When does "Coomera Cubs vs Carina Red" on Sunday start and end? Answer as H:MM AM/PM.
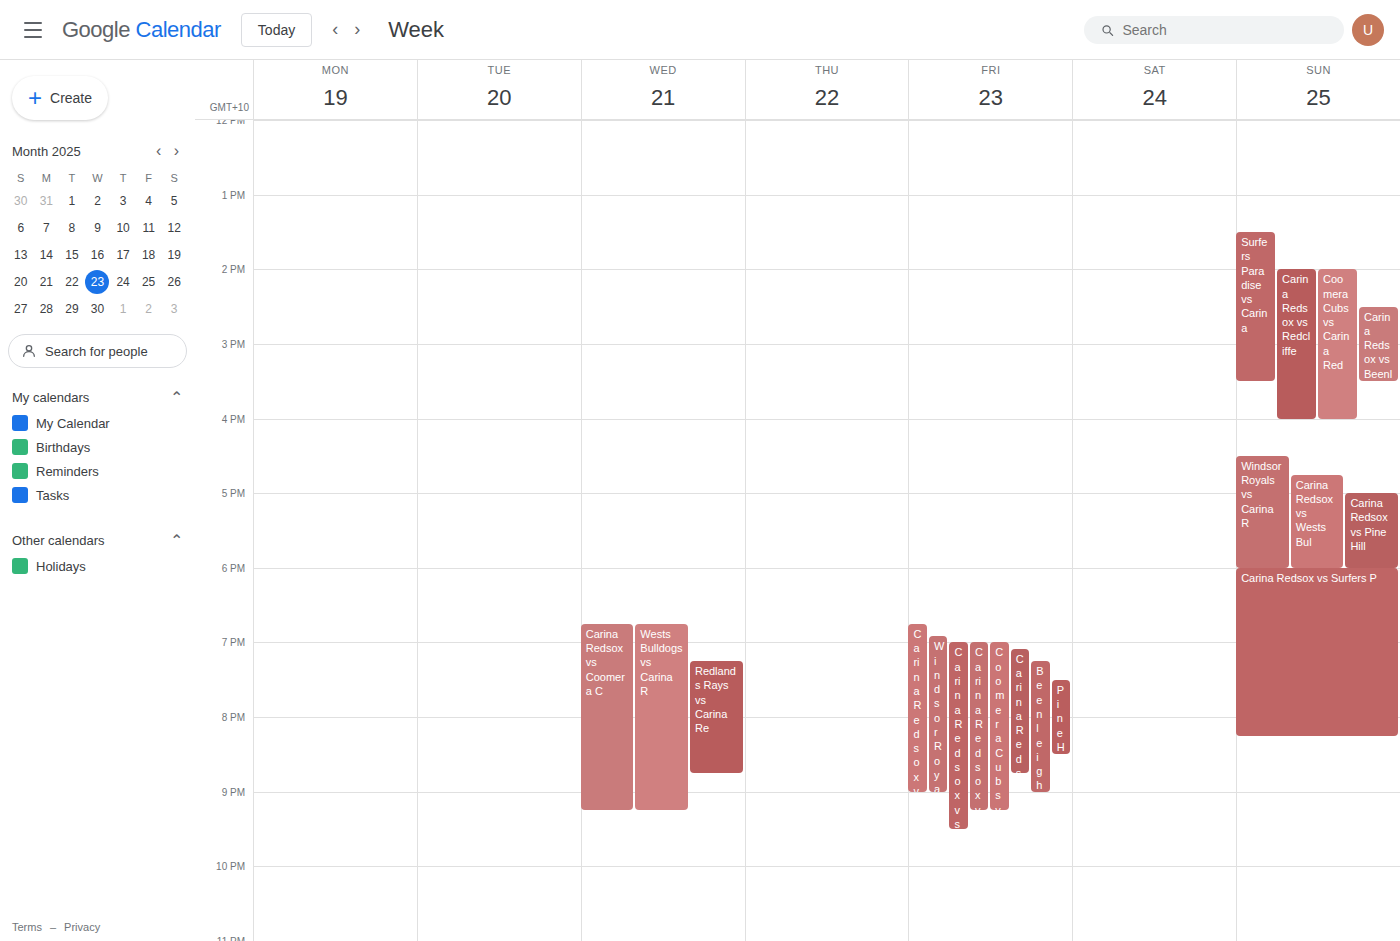
2:00 PM to 4:00 PM